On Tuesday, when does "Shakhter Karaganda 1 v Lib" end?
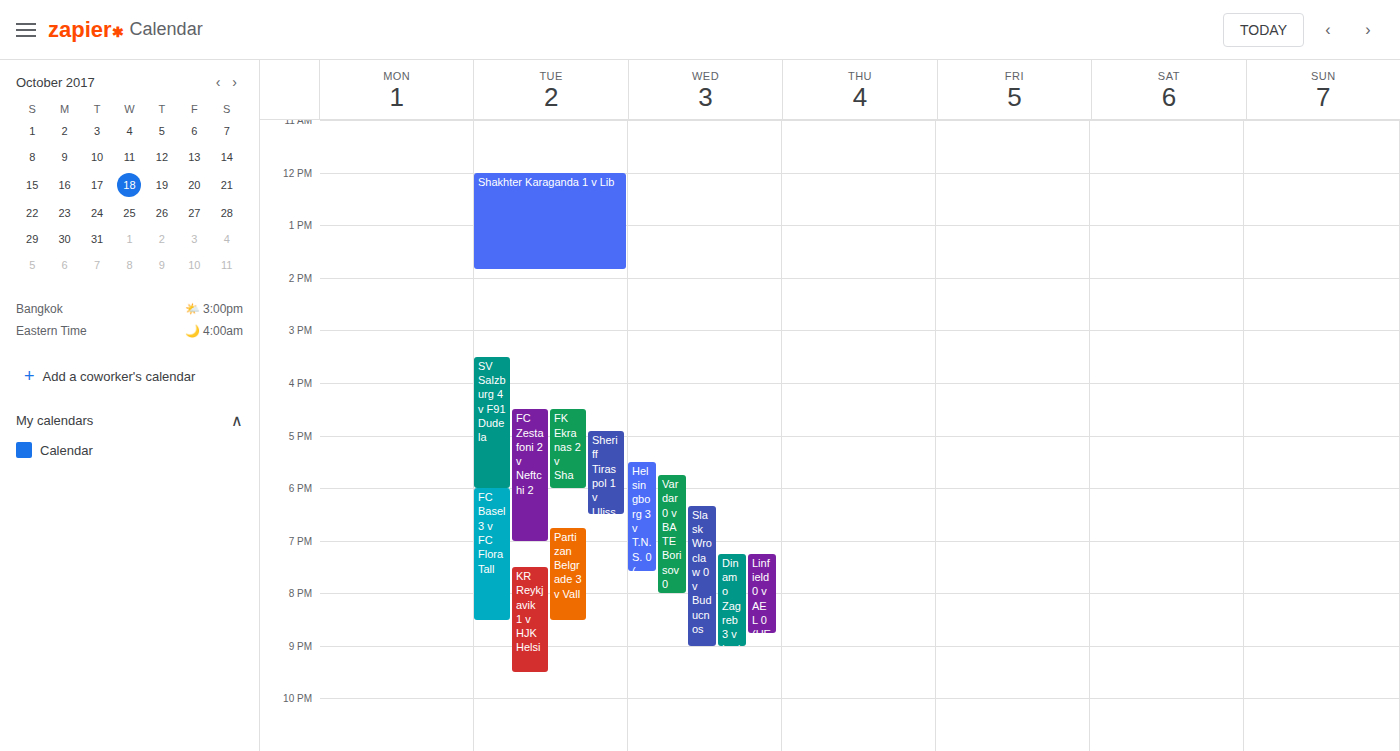
1:50 PM